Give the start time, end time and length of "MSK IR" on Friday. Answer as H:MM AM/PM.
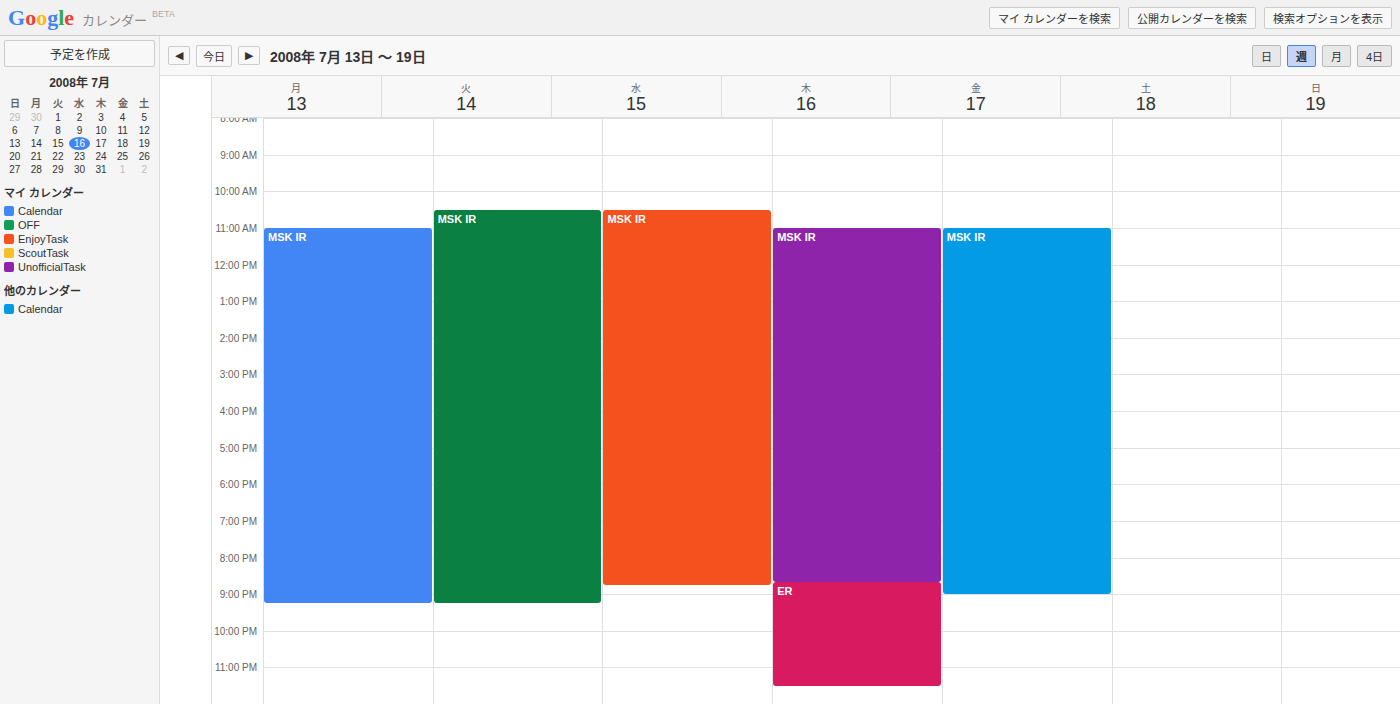
11:00 AM to 9:00 PM, 10 hours